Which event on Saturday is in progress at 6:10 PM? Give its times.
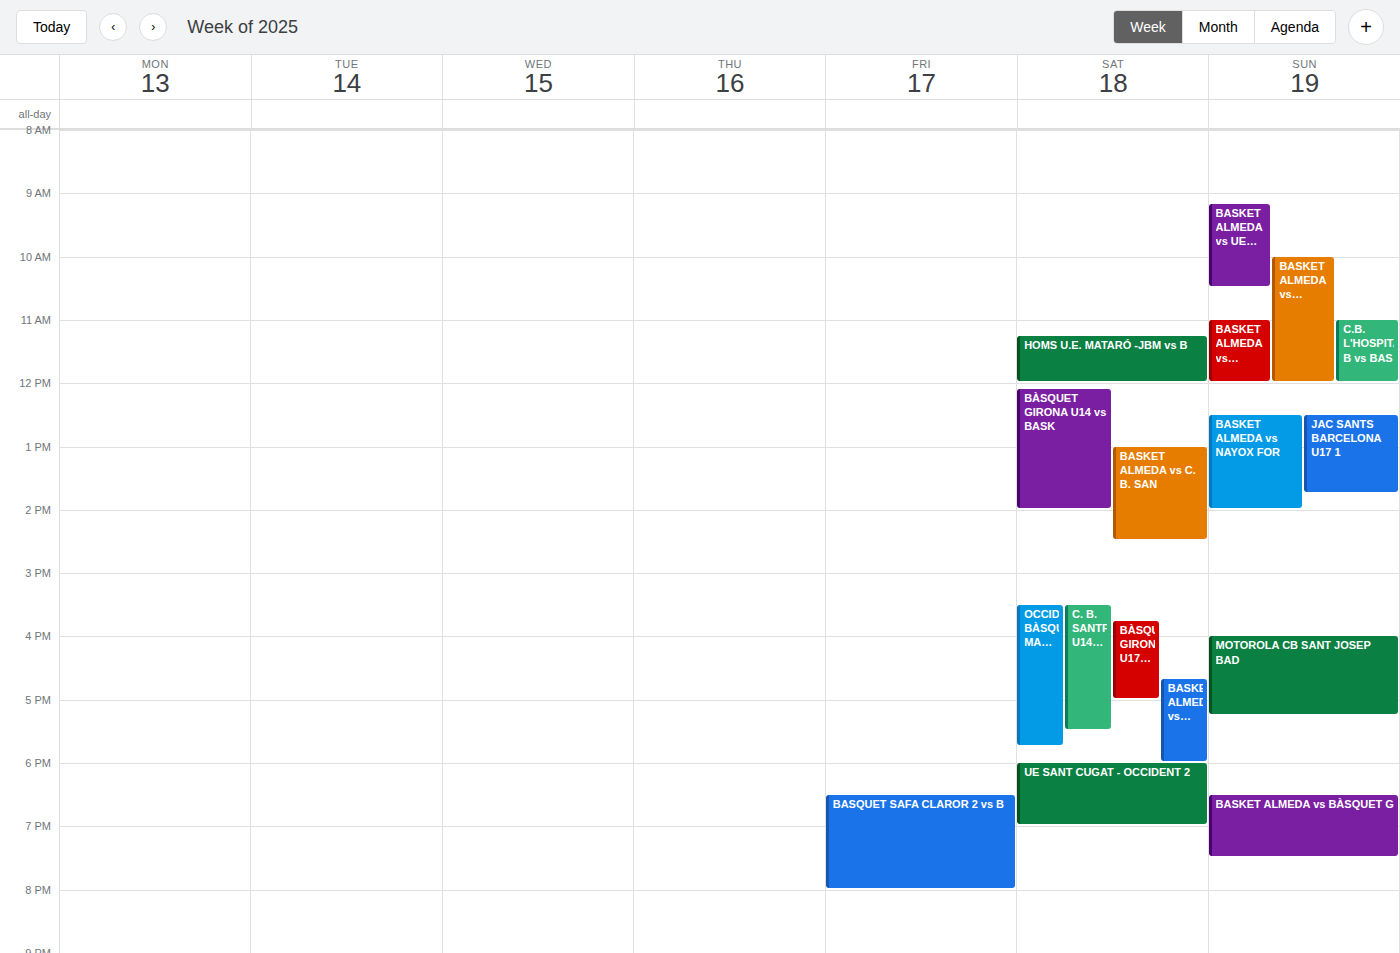
"UE SANT CUGAT - OCCIDENT 2", 6:00 PM to 7:00 PM